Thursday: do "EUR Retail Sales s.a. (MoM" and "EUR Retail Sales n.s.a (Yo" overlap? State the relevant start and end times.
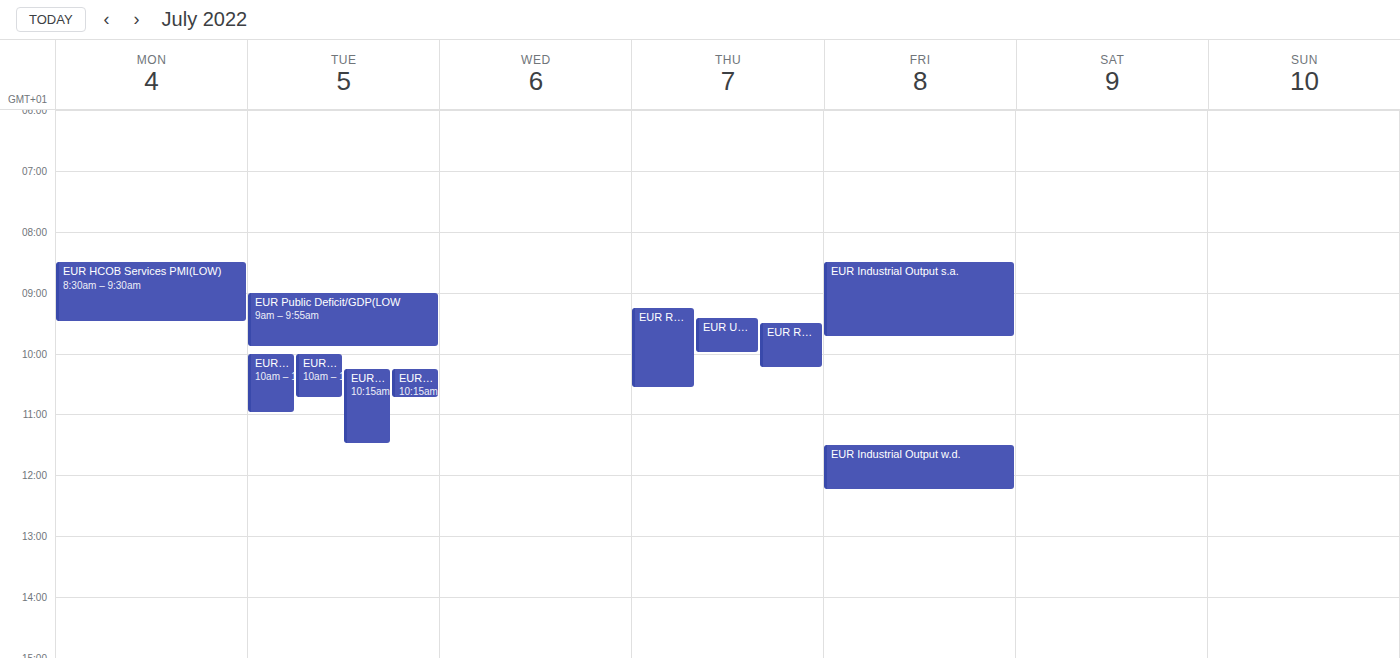
"EUR Retail Sales n.s.a (Yo" runs 9:30 AM to 10:15 AM, inside "EUR Retail Sales s.a. (MoM" -- they overlap.